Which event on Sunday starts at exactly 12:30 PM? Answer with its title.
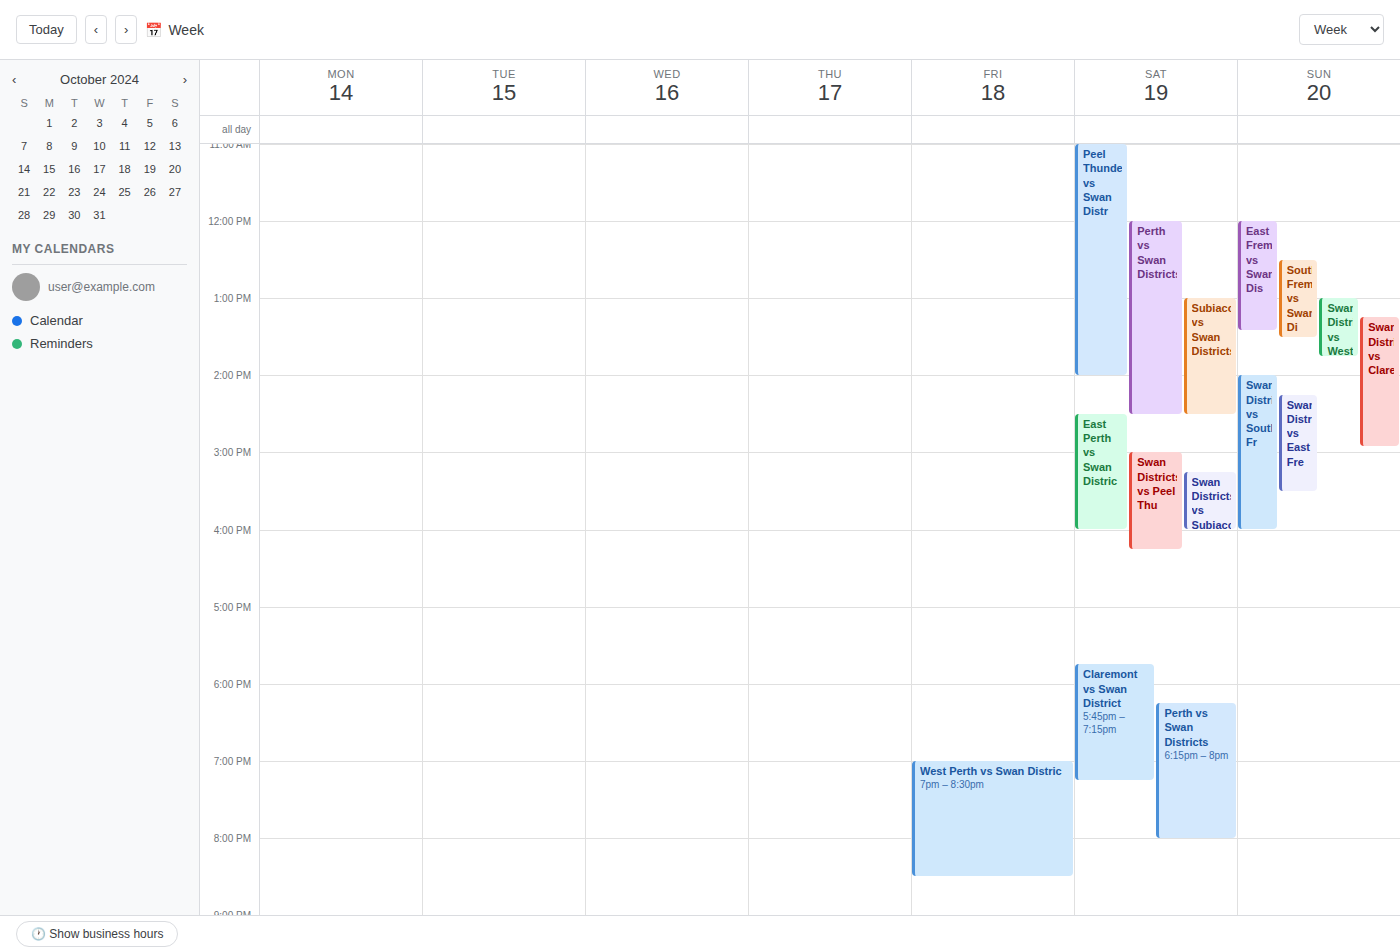
"South Fremantle vs Swan Di"